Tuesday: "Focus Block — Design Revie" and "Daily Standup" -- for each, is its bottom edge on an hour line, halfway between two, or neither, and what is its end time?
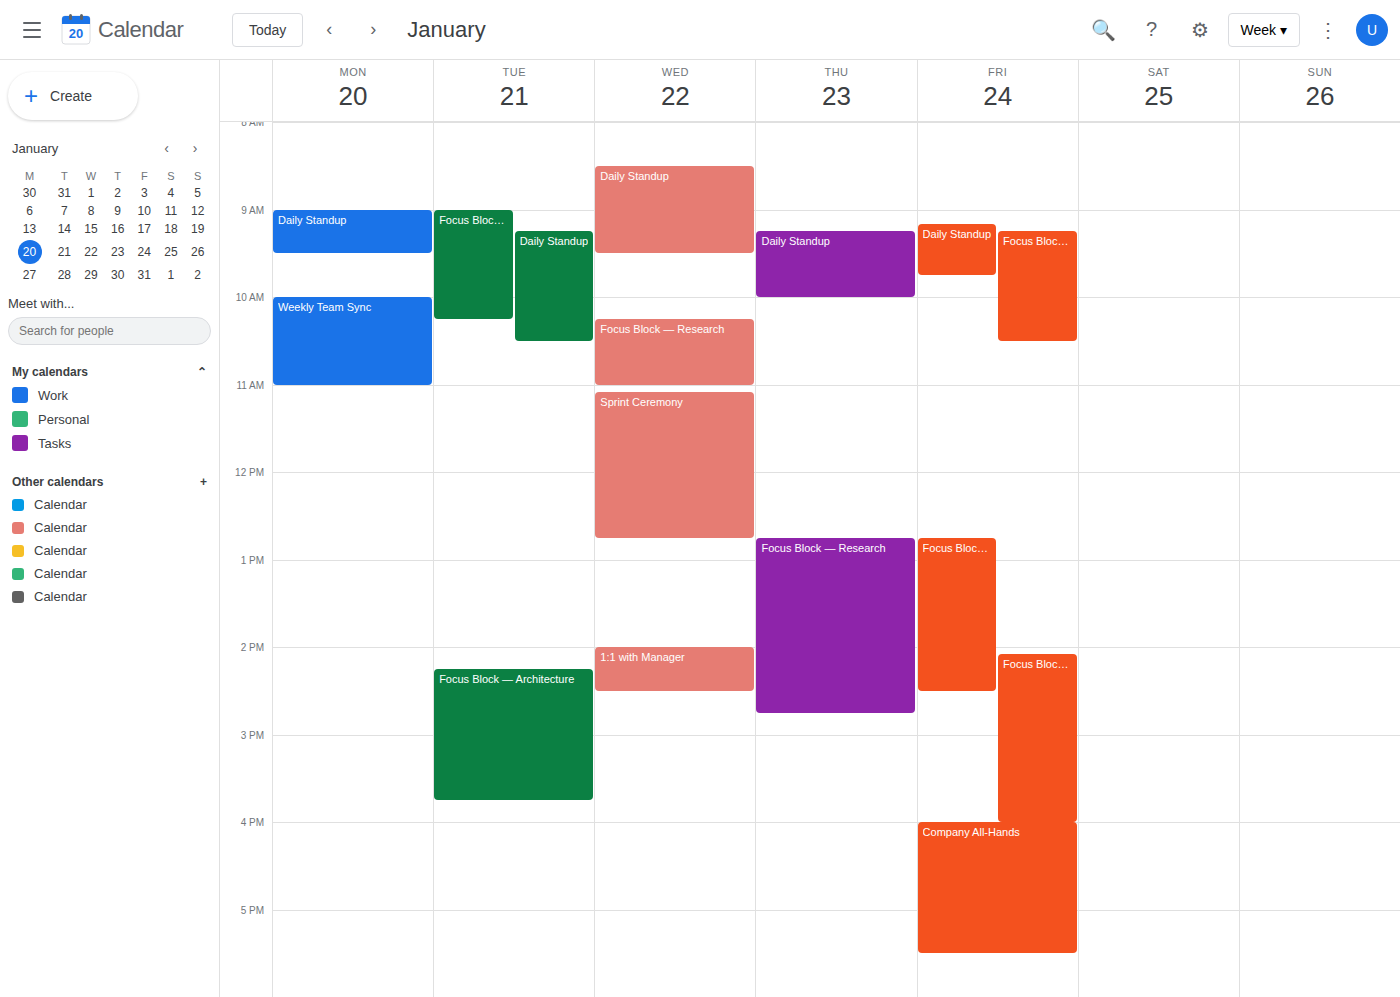
"Focus Block — Design Revie": 10:15 AM, neither: a quarter of the way from the 10 AM line to the 11 AM line. "Daily Standup": 10:30 AM, halfway between the 10 AM and 11 AM lines.